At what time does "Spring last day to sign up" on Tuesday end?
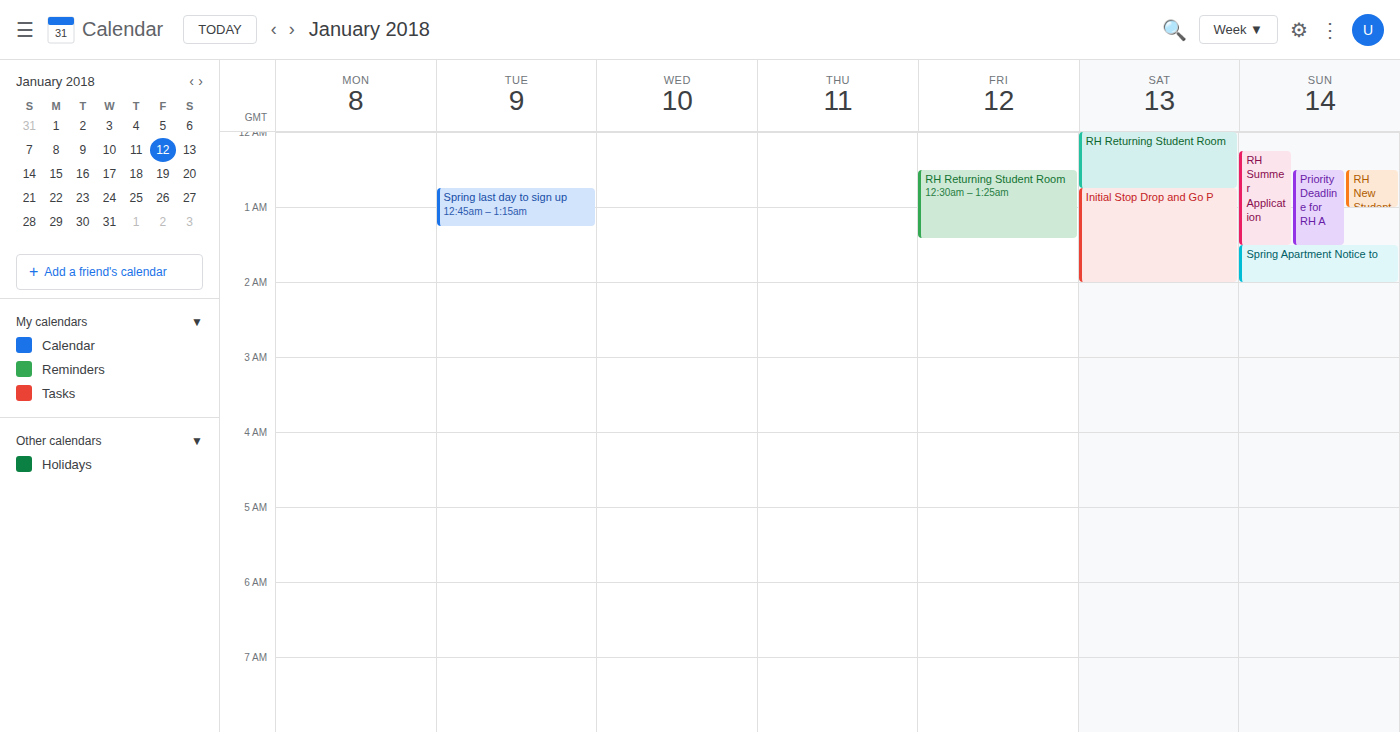
1:15 AM